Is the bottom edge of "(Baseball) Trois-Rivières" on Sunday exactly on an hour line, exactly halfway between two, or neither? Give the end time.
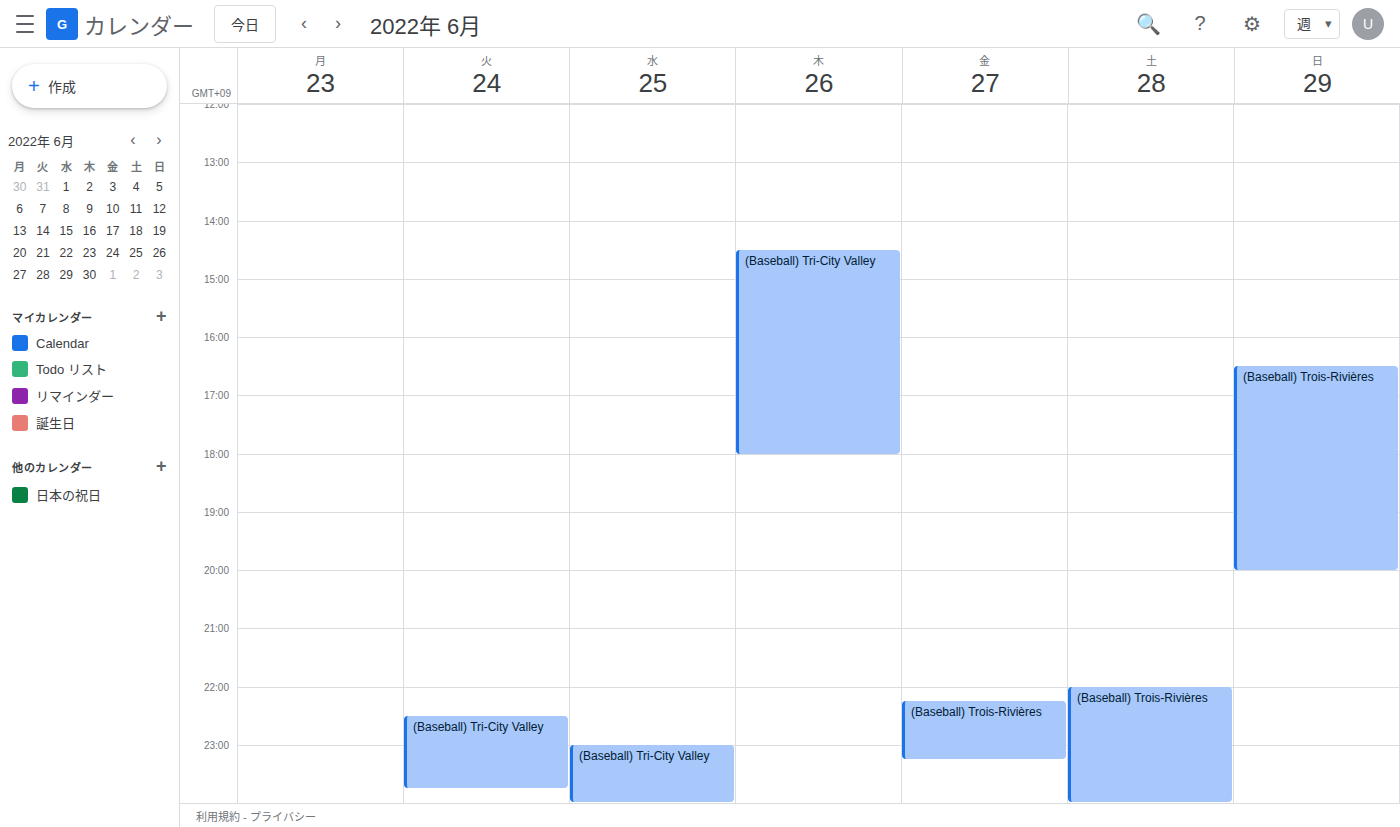
8:00 PM -- exactly on the 8 PM line.